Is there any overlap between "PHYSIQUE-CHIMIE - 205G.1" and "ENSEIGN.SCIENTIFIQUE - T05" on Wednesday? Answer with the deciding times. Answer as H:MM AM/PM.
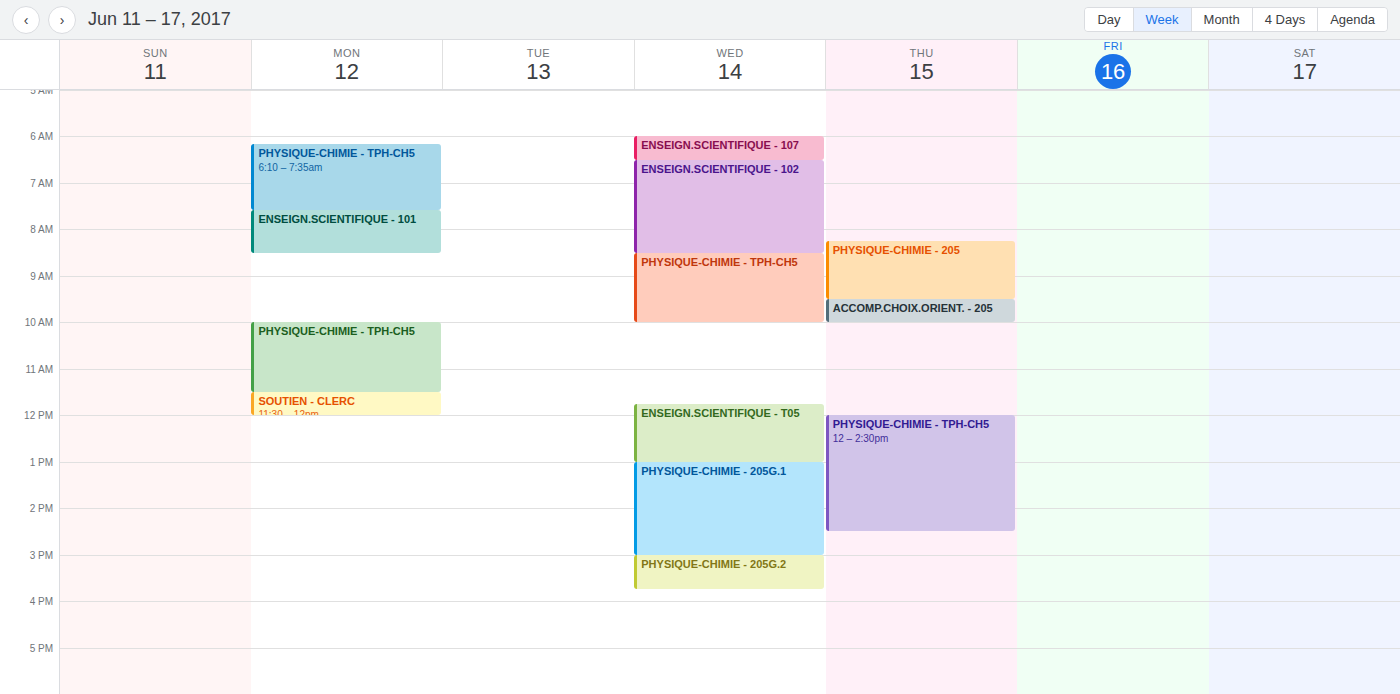
"ENSEIGN.SCIENTIFIQUE - T05" ends at 1:00 PM, exactly when "PHYSIQUE-CHIMIE - 205G.1" starts -- they touch but do not overlap.